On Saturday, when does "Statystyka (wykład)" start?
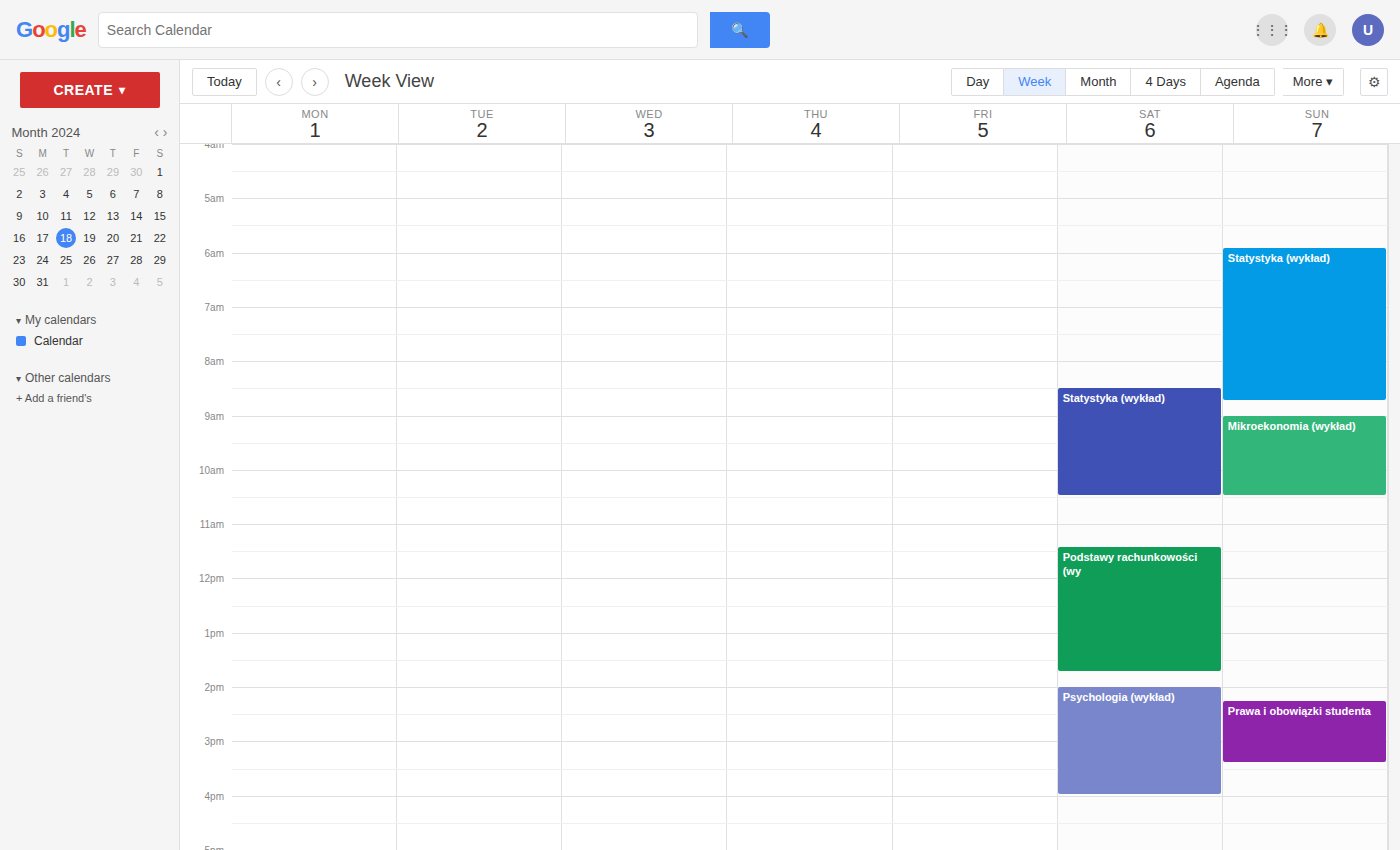
8:30 AM